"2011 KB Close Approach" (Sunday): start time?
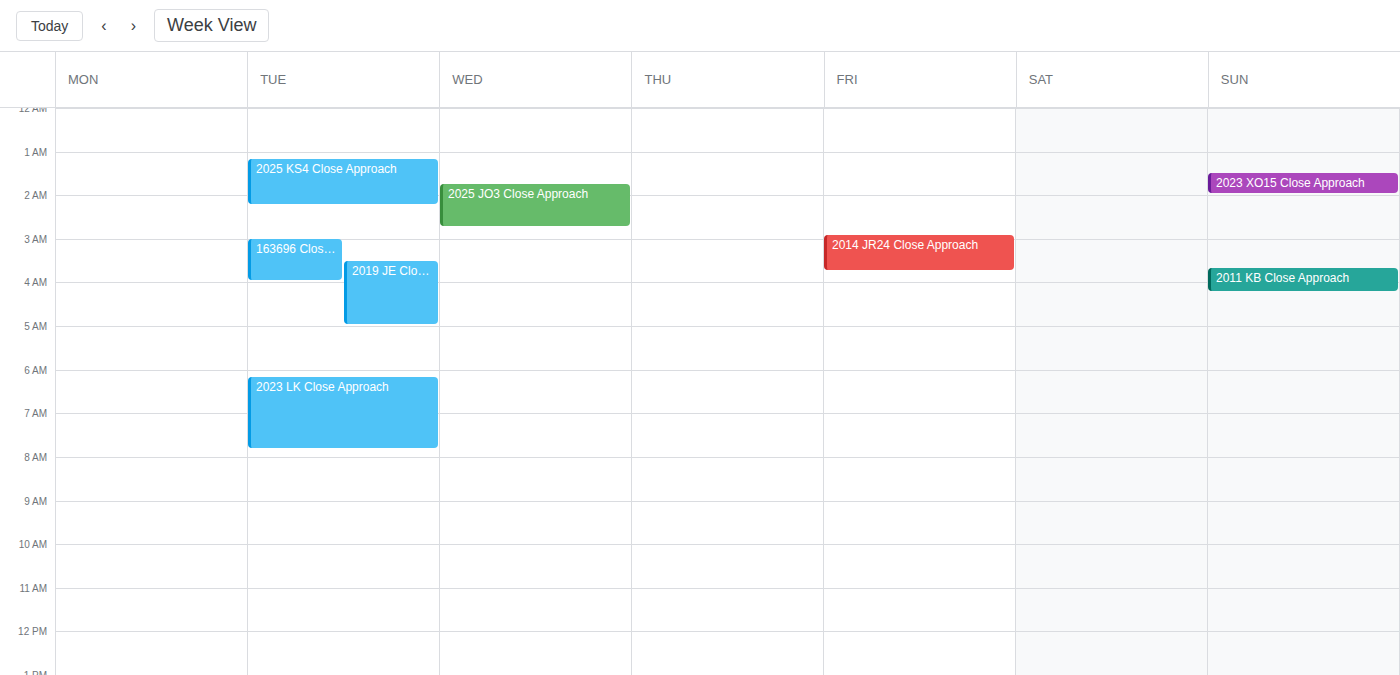
3:40 AM